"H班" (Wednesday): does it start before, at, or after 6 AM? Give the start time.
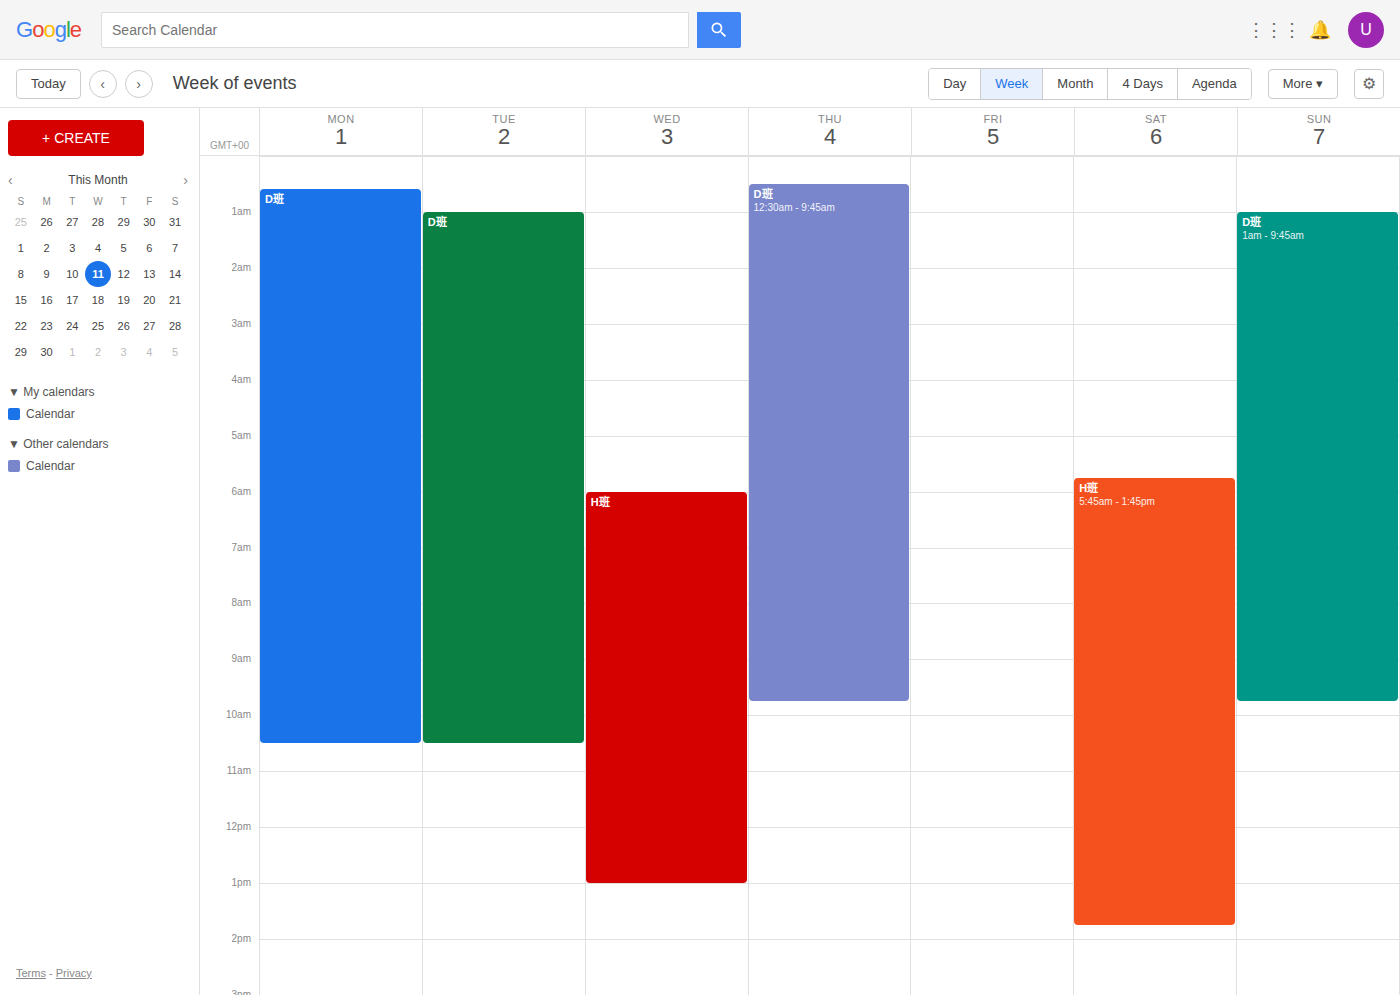
6:00 AM -- exactly at 6 AM, on the 6 AM line.